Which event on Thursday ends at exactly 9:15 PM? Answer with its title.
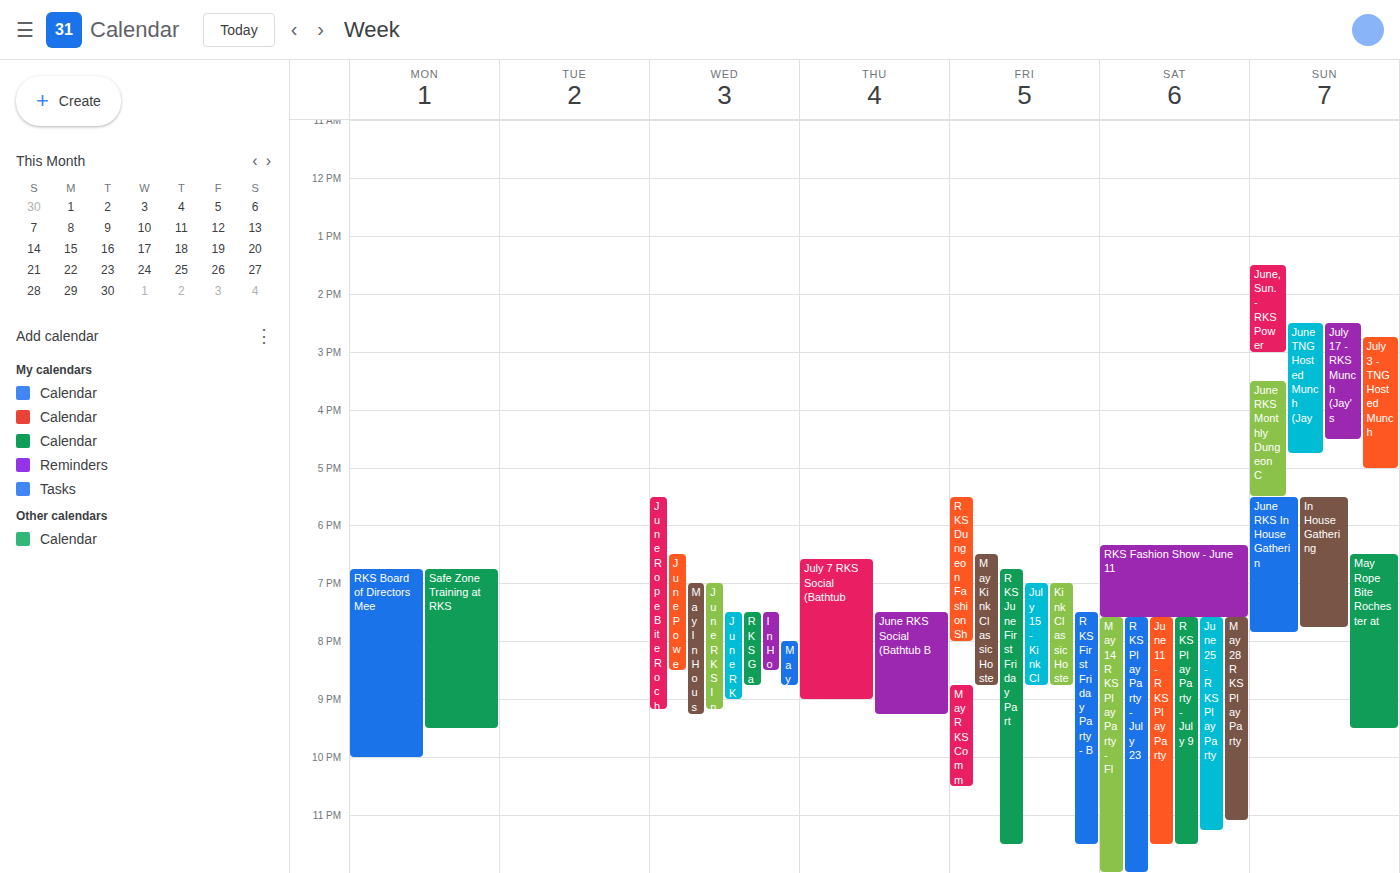
"June RKS Social (Bathtub B"